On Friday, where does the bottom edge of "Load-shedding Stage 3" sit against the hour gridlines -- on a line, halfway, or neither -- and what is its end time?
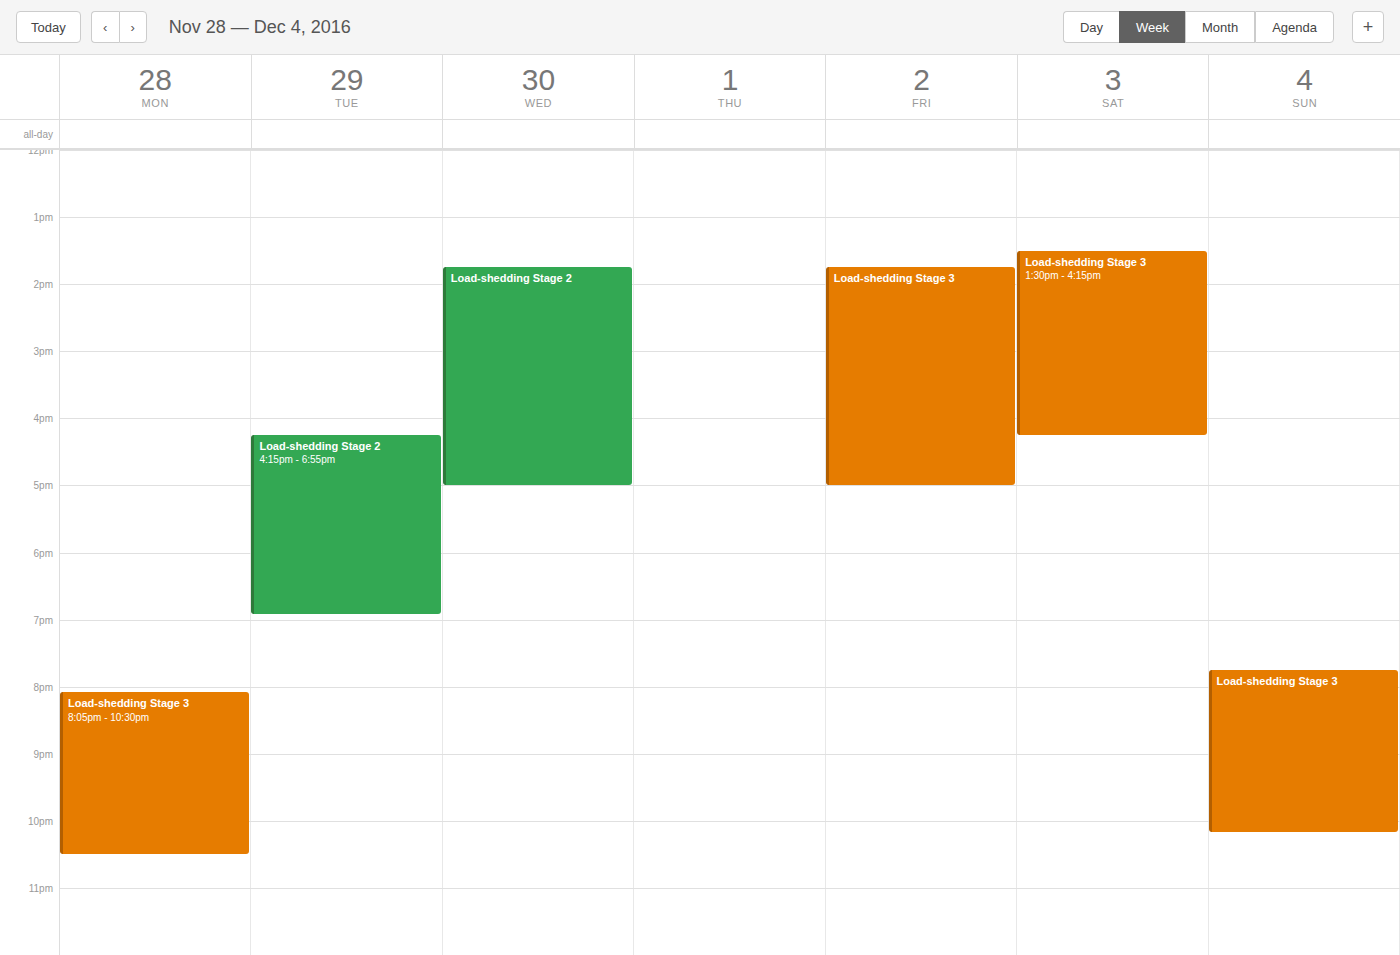
5:00 PM -- exactly on the 5 PM line.